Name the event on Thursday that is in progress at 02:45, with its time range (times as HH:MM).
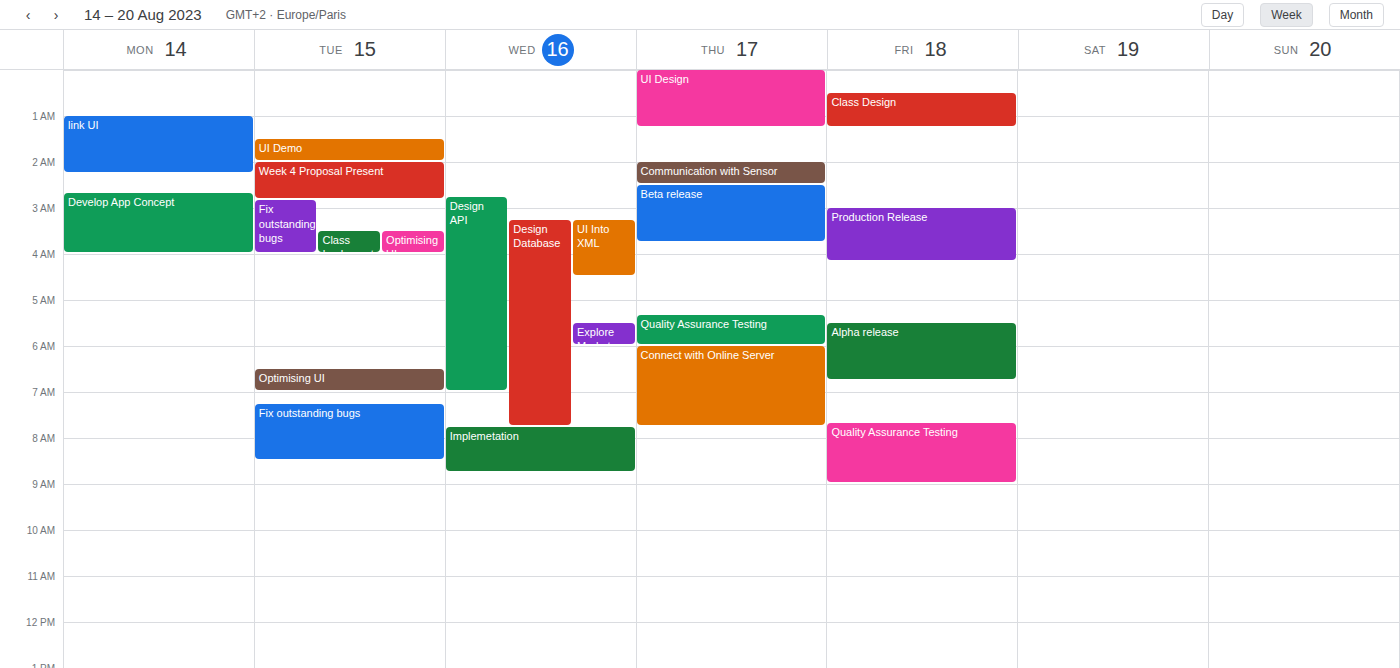
"Beta release", 02:30 to 03:45